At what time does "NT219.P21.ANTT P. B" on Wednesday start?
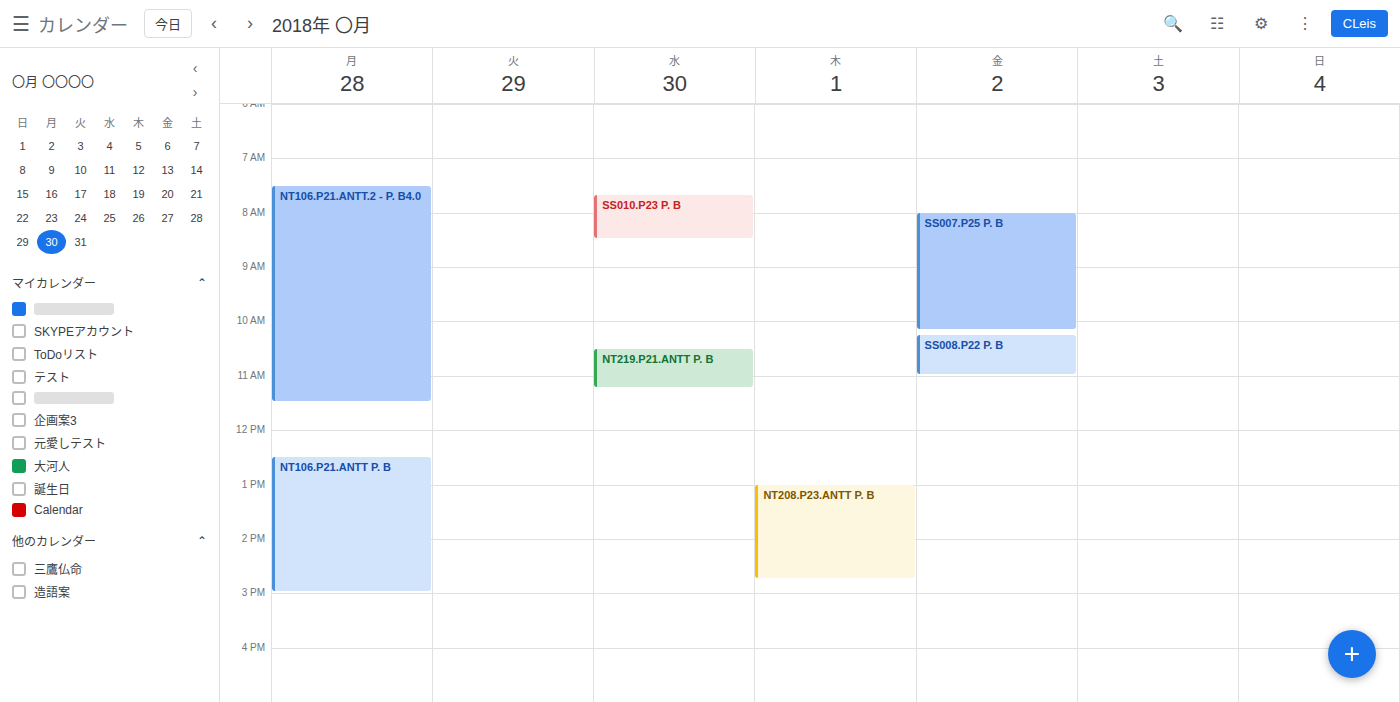
10:30 AM